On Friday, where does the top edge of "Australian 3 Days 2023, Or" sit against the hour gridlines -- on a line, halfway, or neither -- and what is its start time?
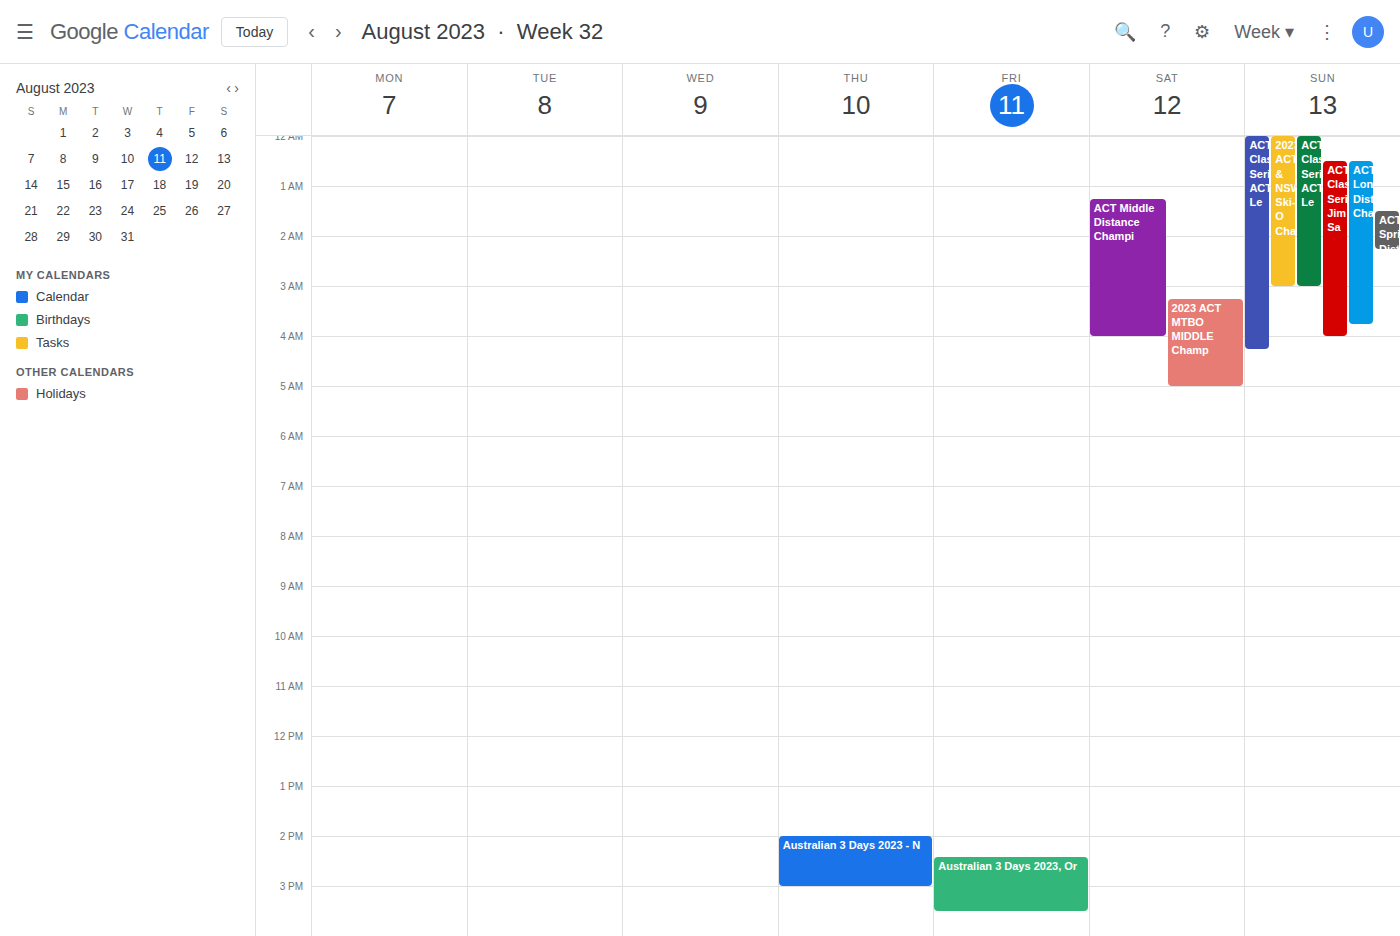
2:25 PM -- neither: 25 minutes below the 2 PM line and 35 minutes above the 3 PM line.